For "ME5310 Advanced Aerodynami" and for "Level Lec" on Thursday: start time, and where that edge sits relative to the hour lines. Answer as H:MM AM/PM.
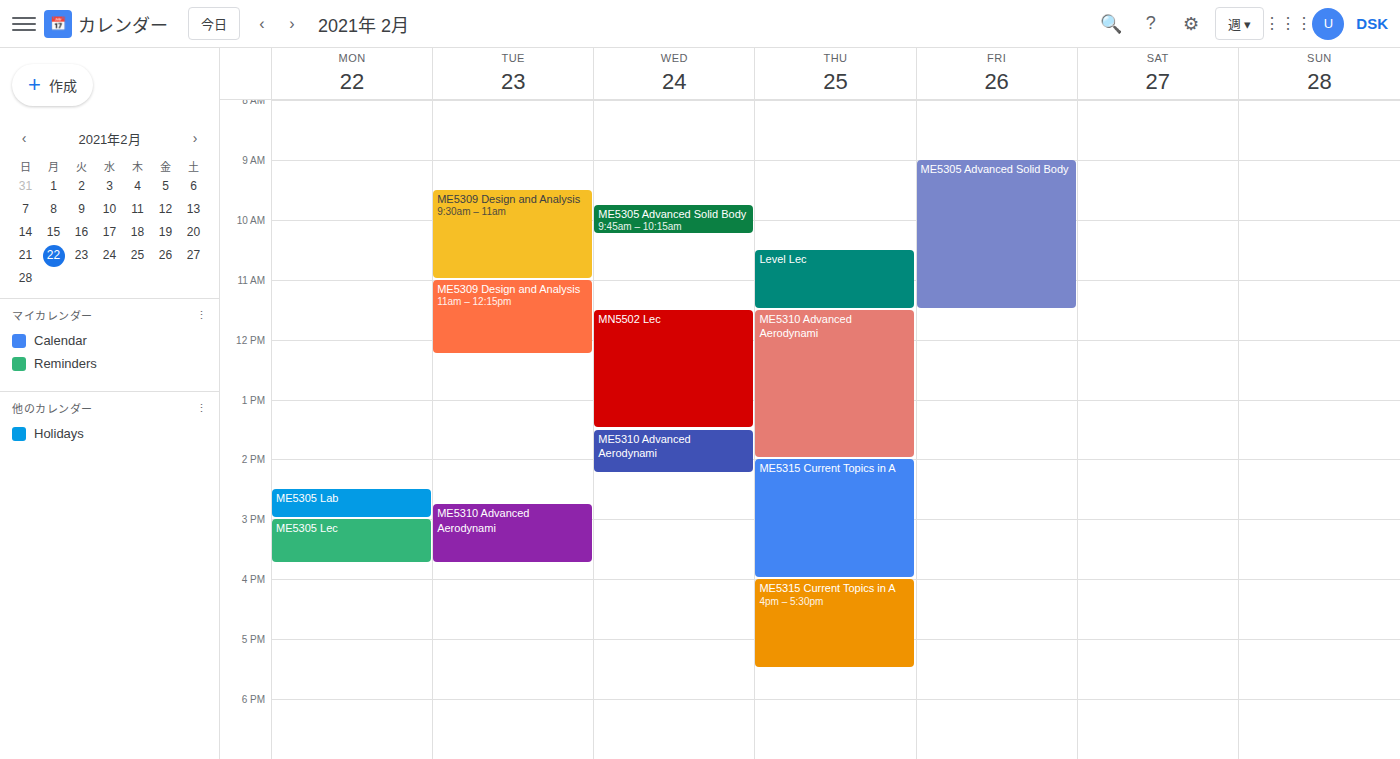
"ME5310 Advanced Aerodynami": 11:30 AM, halfway between the 11 AM and 12 PM lines. "Level Lec": 10:30 AM, halfway between the 10 AM and 11 AM lines.